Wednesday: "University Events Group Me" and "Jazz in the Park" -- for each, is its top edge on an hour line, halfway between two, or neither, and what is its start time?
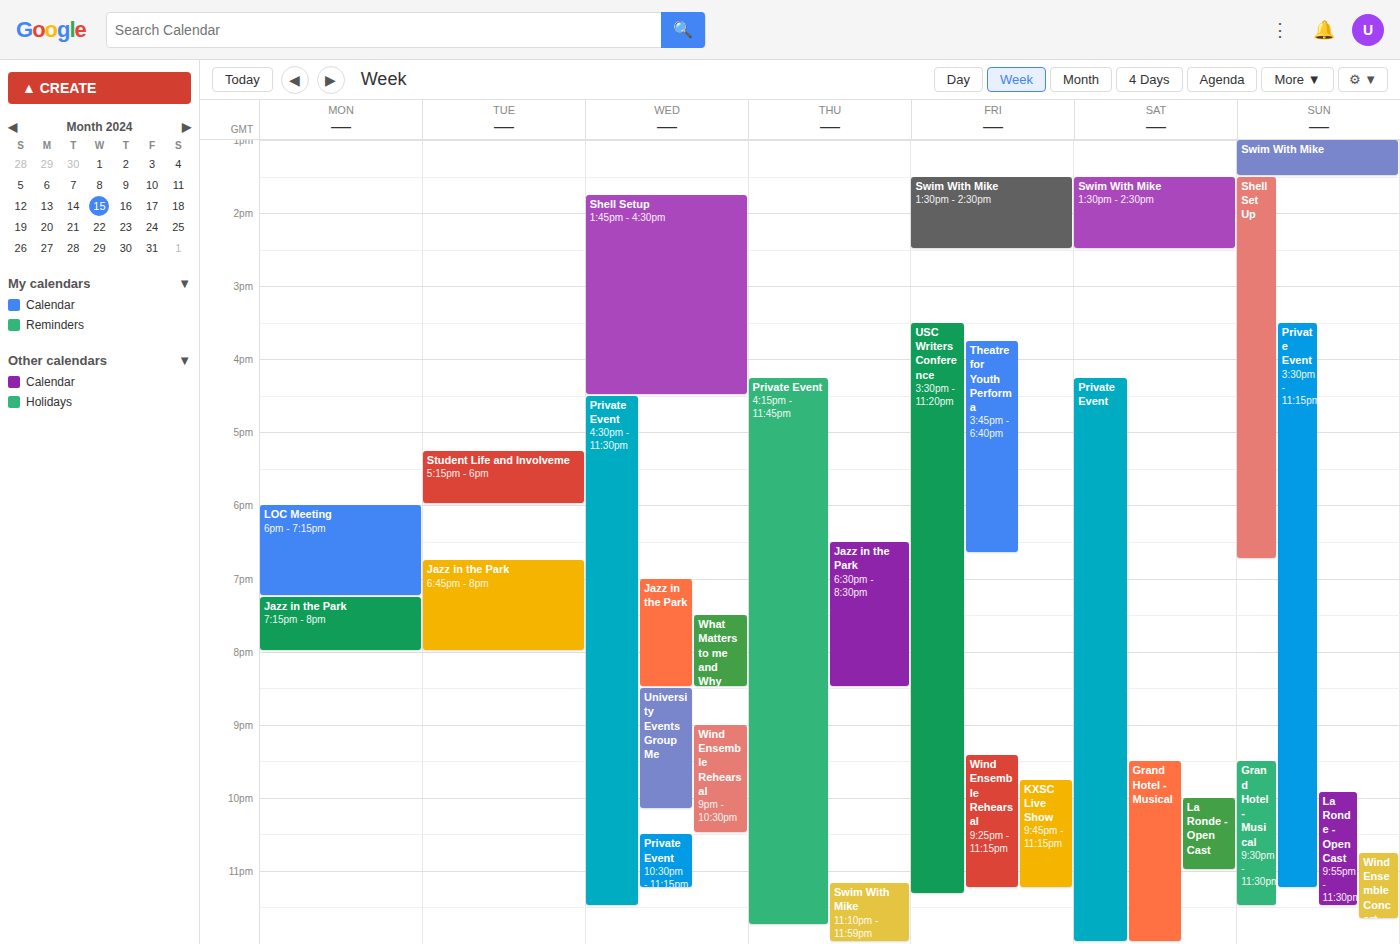
"University Events Group Me": 8:30 PM, halfway between the 8 PM and 9 PM lines. "Jazz in the Park": 7:00 PM, exactly on the 7 PM line.